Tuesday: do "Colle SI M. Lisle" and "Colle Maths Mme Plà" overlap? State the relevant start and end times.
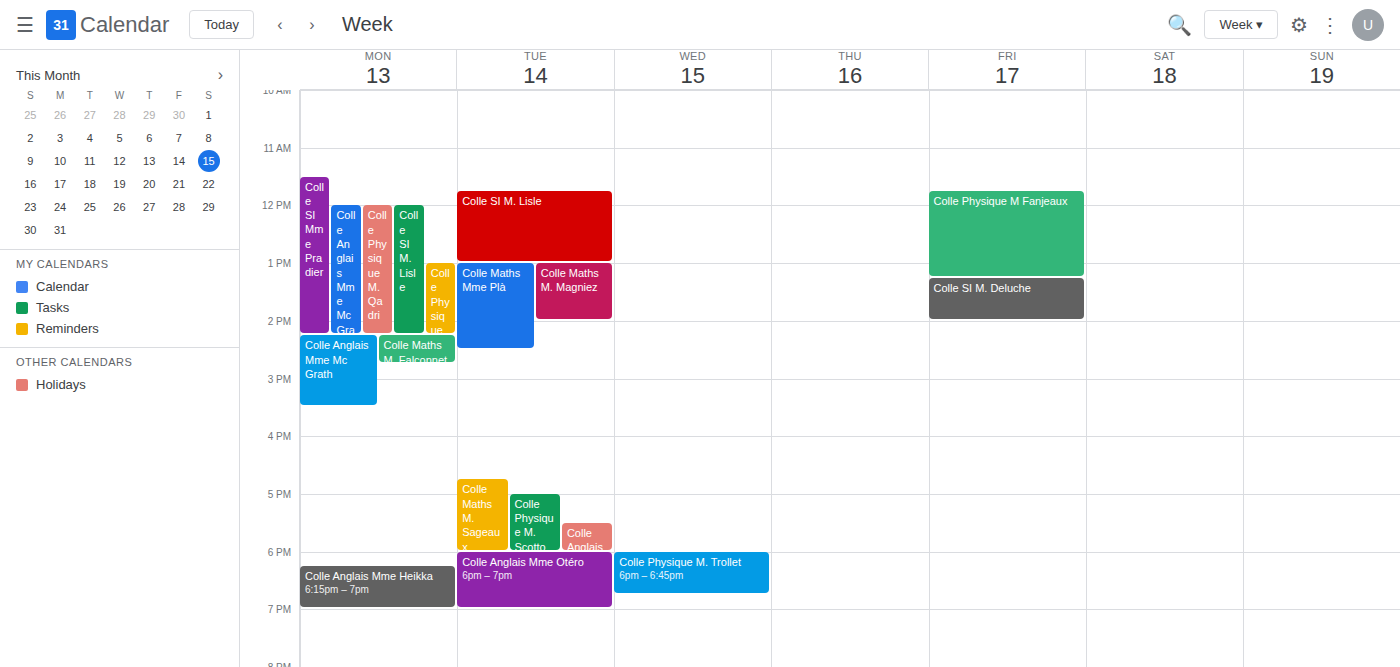
"Colle SI M. Lisle" ends at 1:00 PM, exactly when "Colle Maths Mme Plà" starts -- they touch but do not overlap.